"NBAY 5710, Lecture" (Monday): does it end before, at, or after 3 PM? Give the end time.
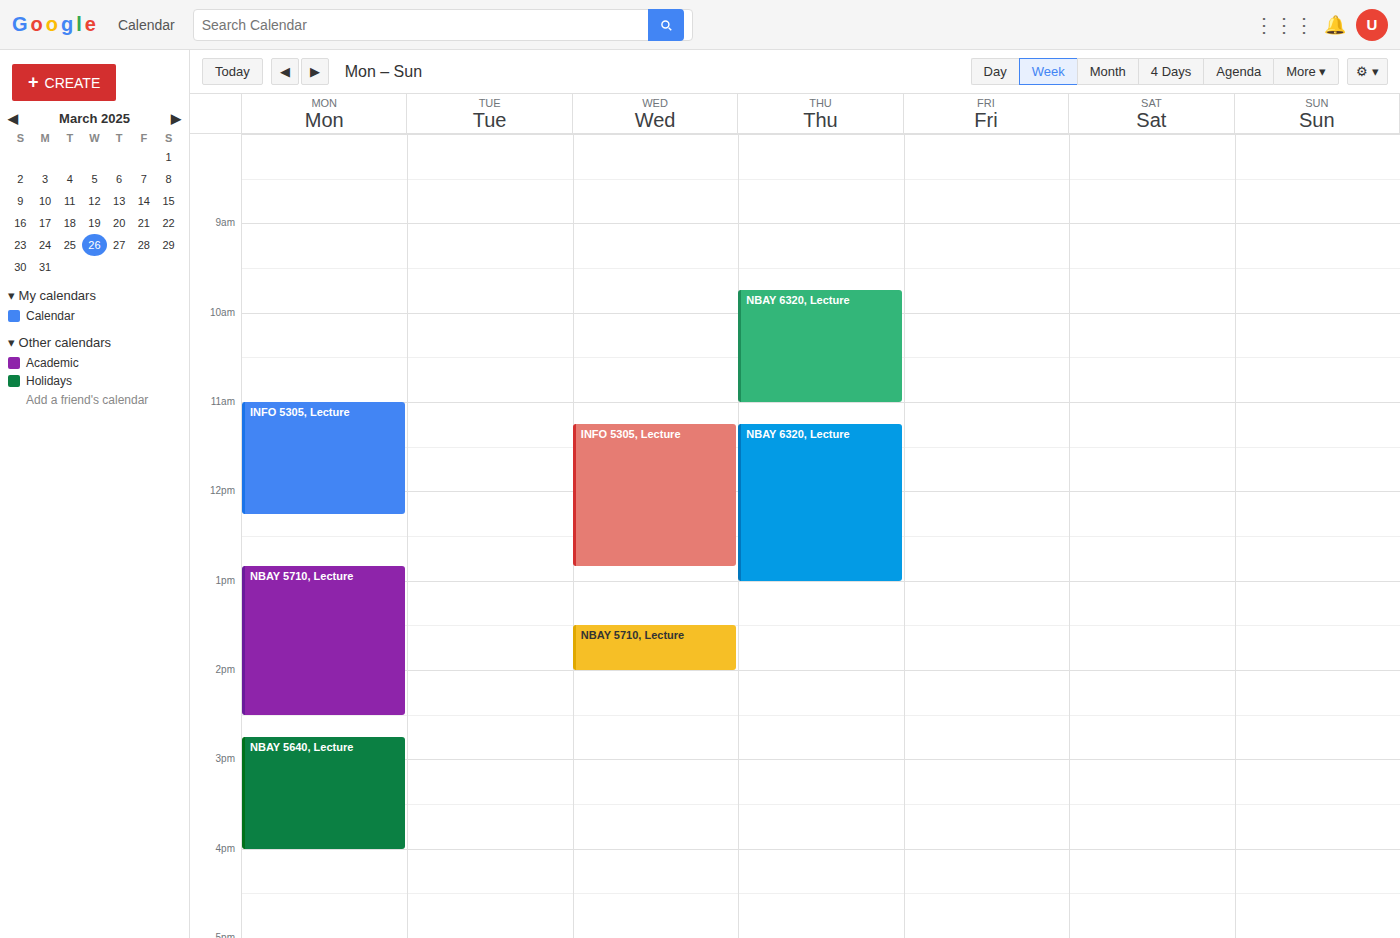
2:30 PM -- before 3 PM, 30 minutes above the 3 PM line.